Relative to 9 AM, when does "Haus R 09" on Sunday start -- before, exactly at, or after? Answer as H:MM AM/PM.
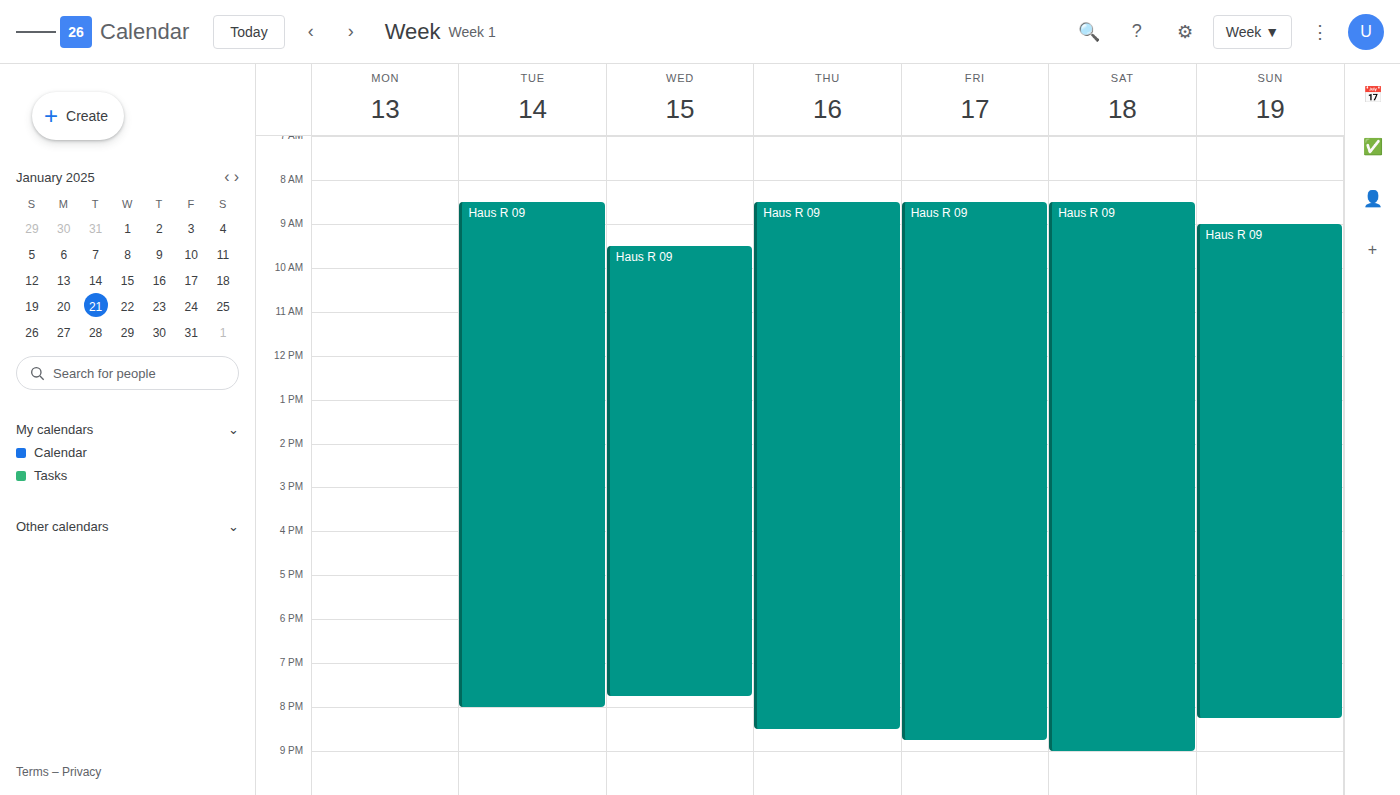
9:00 AM -- exactly at 9 AM, on the 9 AM line.